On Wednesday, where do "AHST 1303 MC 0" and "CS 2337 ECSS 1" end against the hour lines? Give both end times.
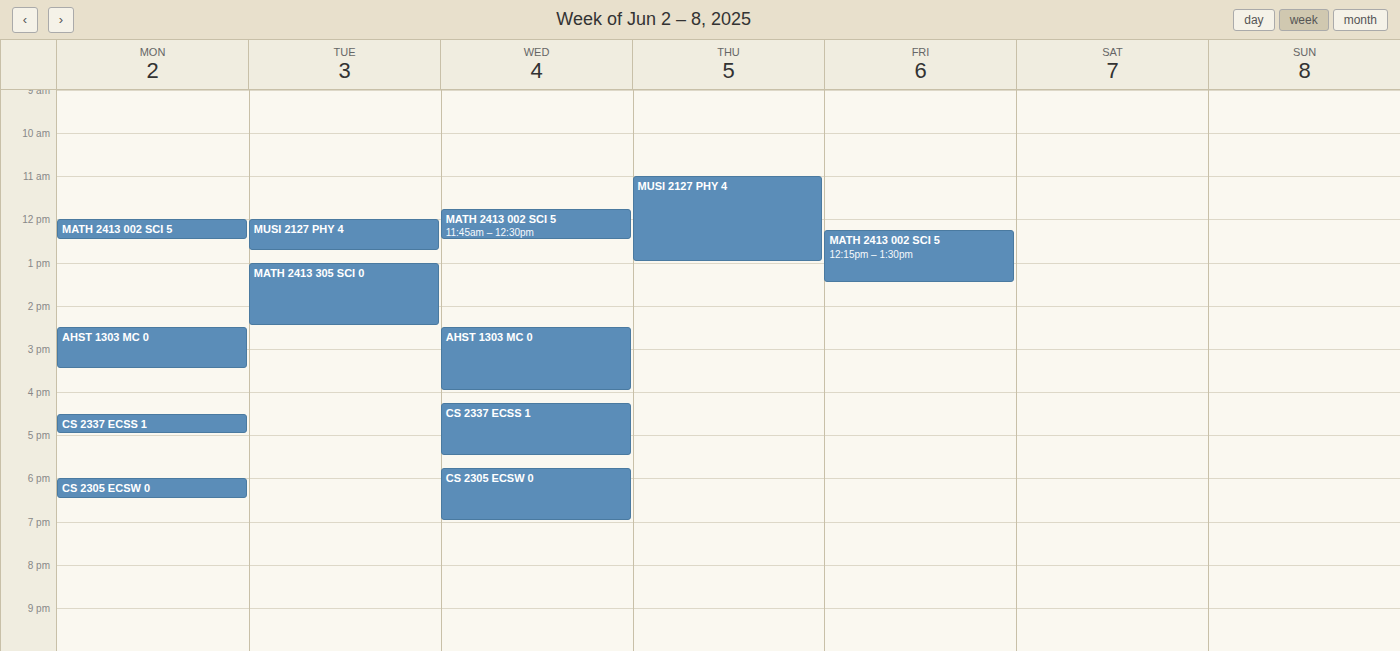
"AHST 1303 MC 0": 4:00 PM, exactly on the 4 PM line. "CS 2337 ECSS 1": 5:30 PM, halfway between the 5 PM and 6 PM lines.